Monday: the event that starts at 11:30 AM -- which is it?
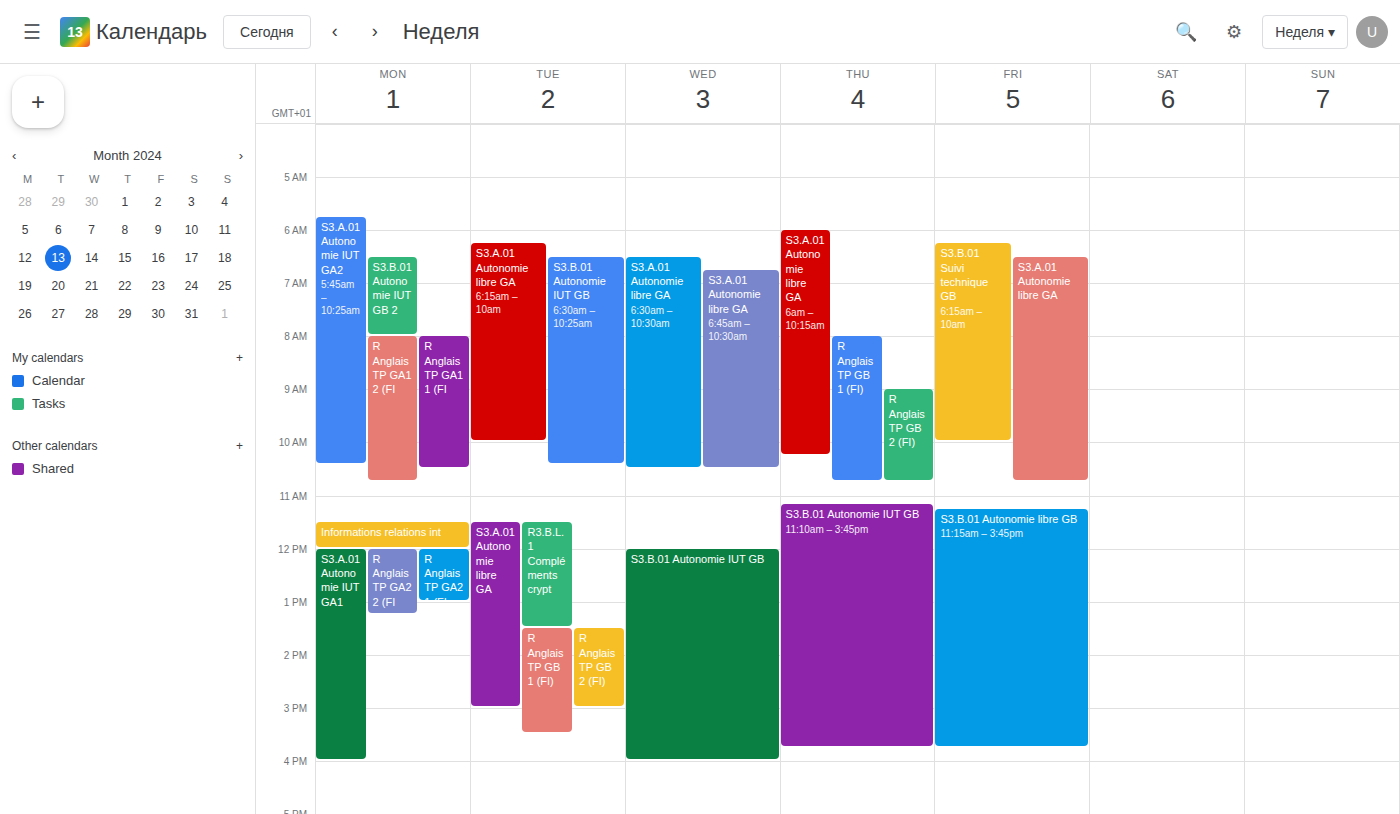
"Informations relations int"